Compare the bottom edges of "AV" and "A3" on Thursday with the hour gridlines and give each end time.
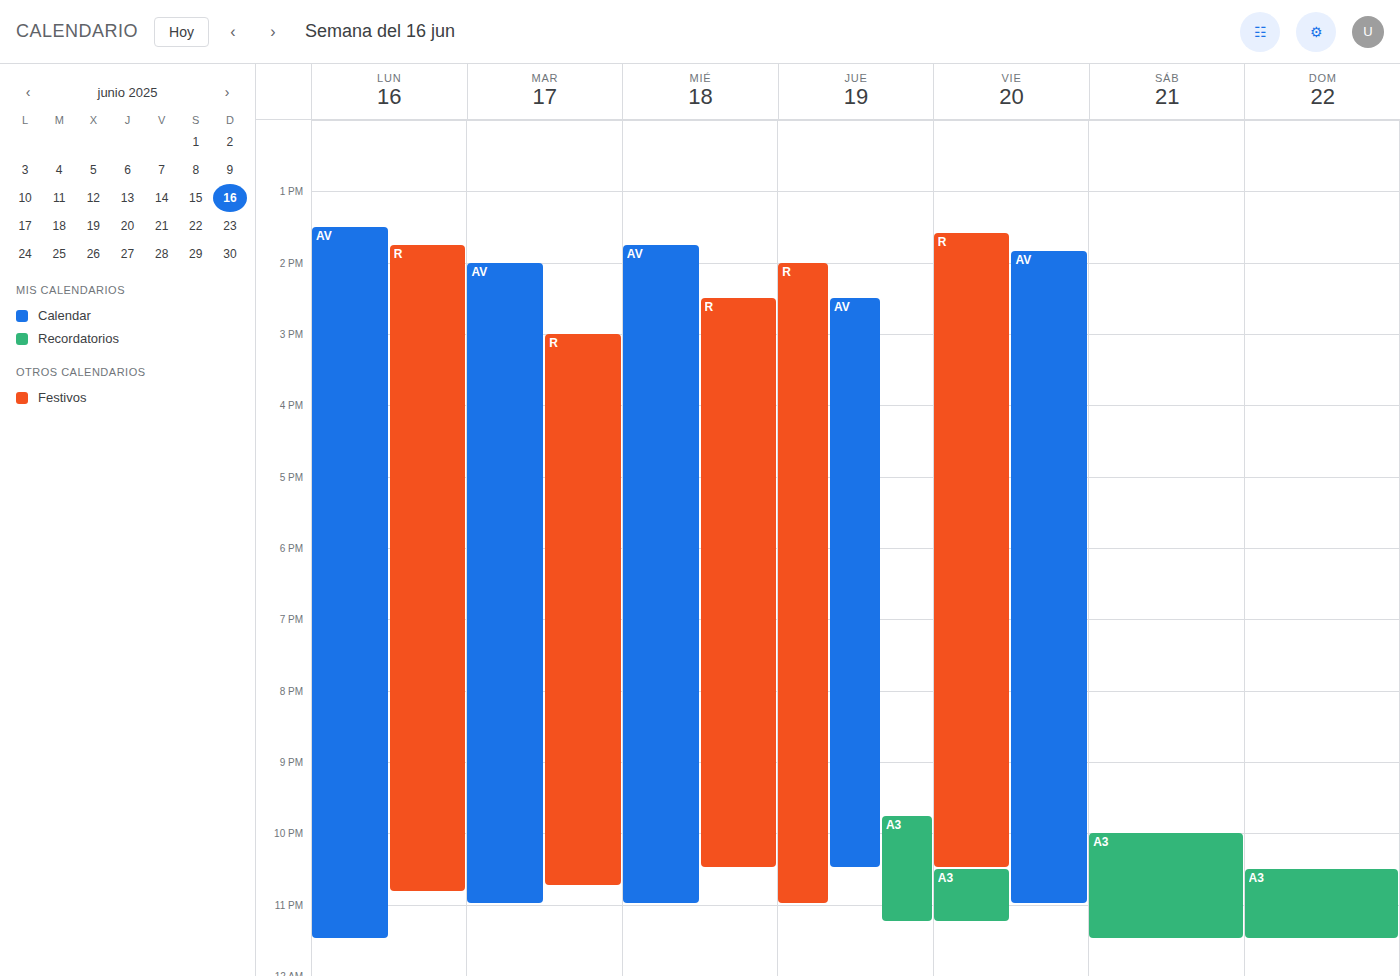
"AV": 10:30 PM, halfway between the 10 PM and 11 PM lines. "A3": 11:15 PM, neither: a quarter of the way from the 11 PM line to the 12 AM line.